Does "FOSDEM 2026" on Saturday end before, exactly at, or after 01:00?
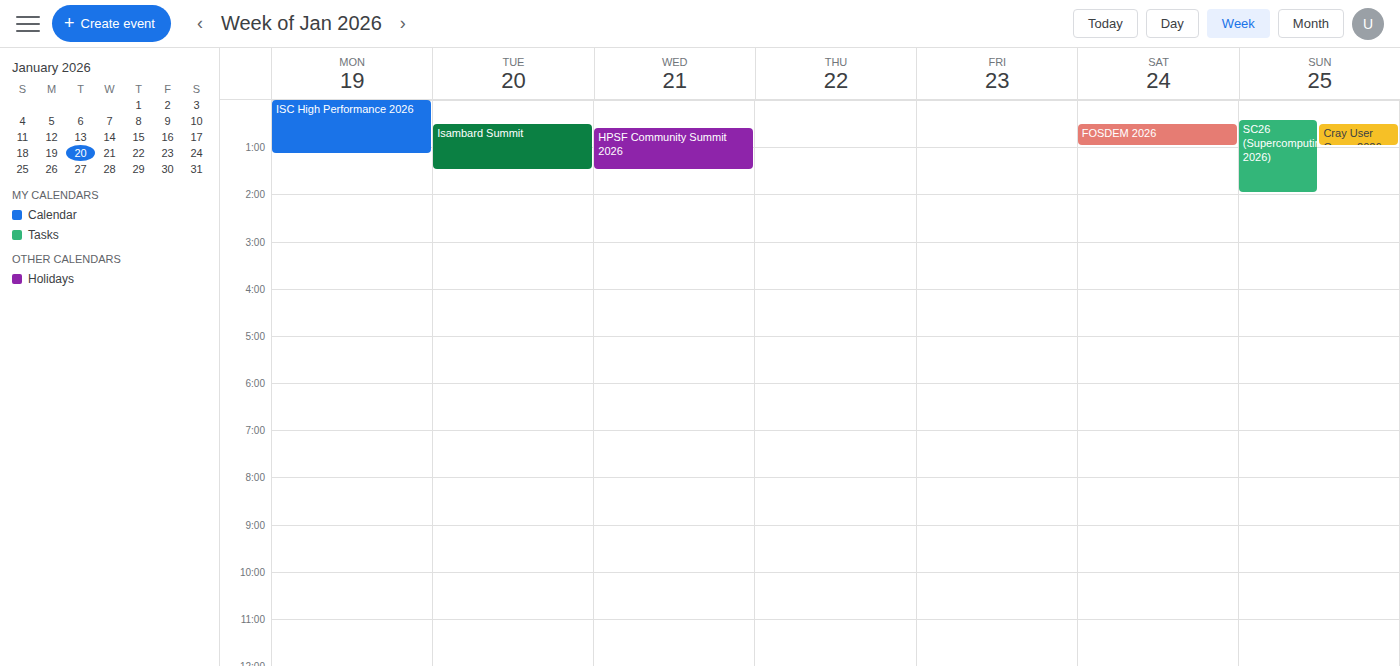
01:00 -- exactly at 01:00, on the 01:00 line.